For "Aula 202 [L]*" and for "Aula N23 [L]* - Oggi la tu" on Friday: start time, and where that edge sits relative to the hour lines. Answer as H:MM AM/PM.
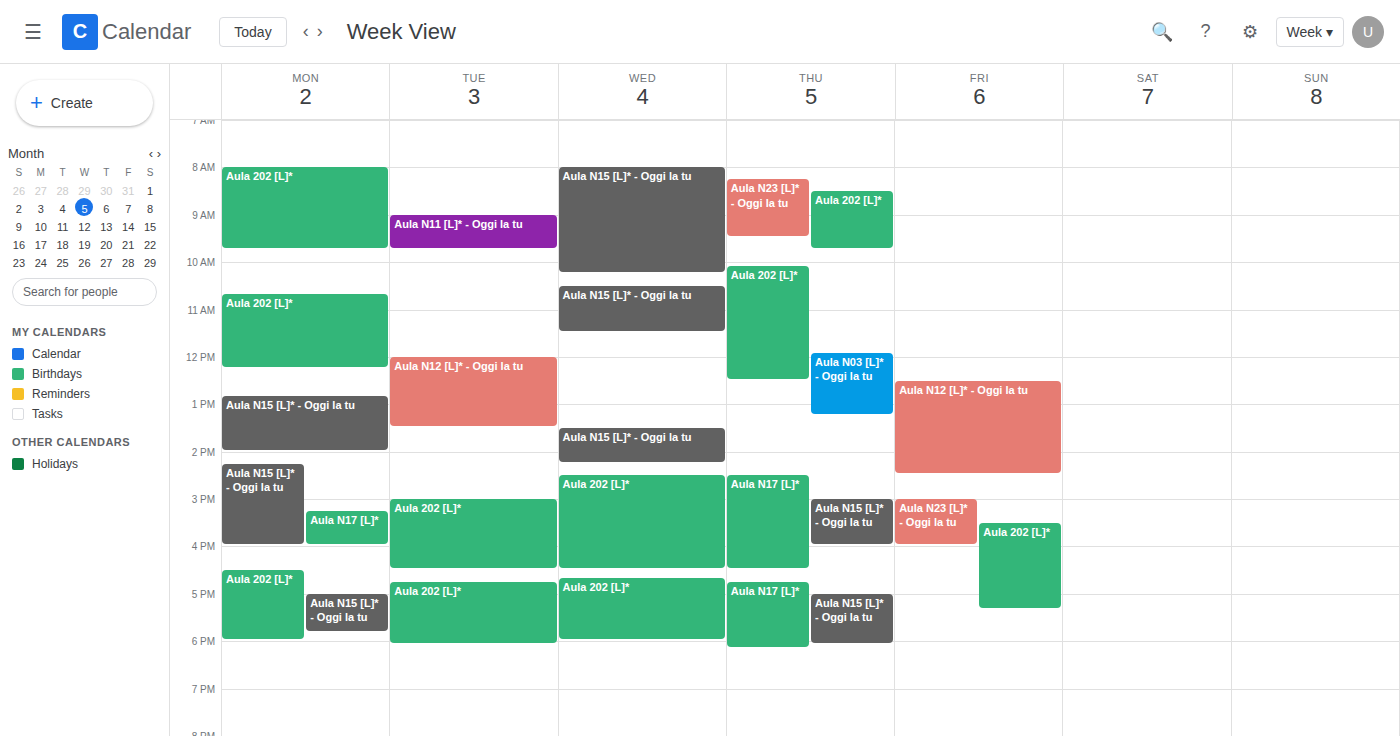
"Aula 202 [L]*": 3:30 PM, halfway between the 3 PM and 4 PM lines. "Aula N23 [L]* - Oggi la tu": 3:00 PM, exactly on the 3 PM line.